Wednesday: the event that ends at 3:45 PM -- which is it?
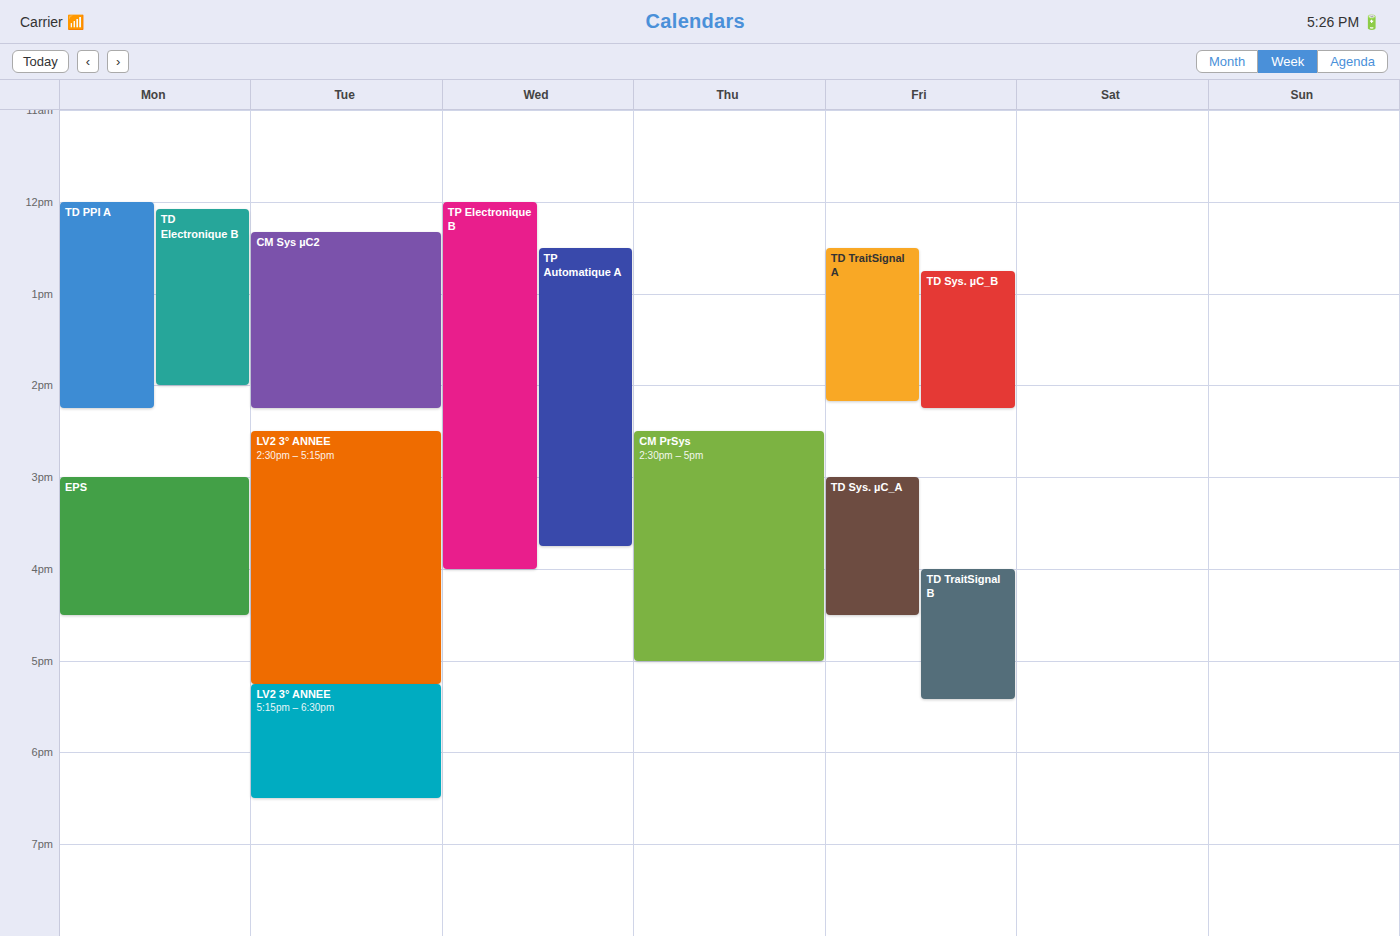
"TP Automatique A"